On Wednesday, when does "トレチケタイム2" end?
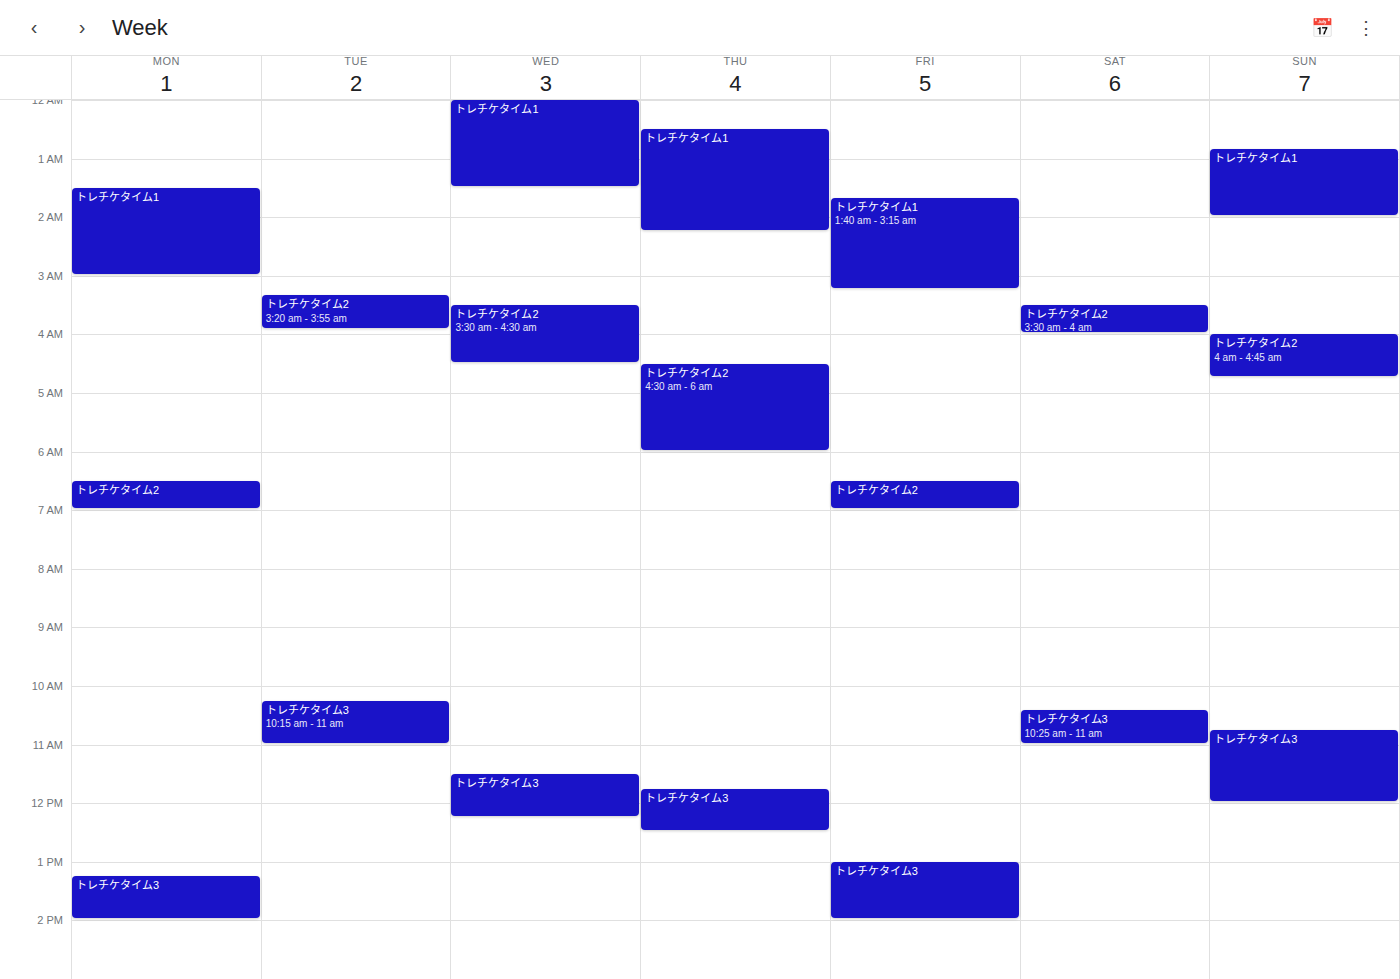
4:30 AM